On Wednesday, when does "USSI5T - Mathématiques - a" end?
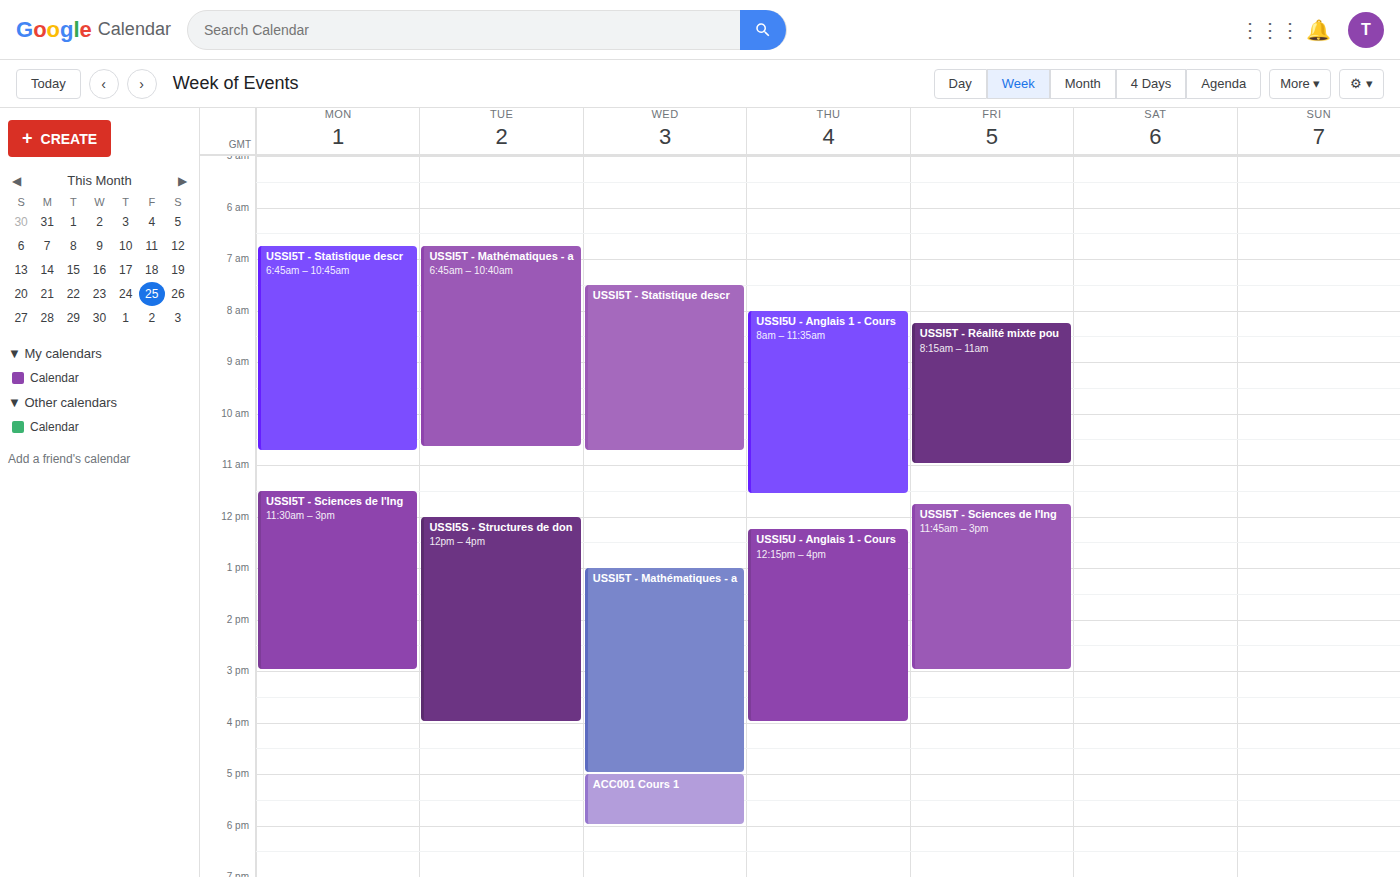
5:00 PM